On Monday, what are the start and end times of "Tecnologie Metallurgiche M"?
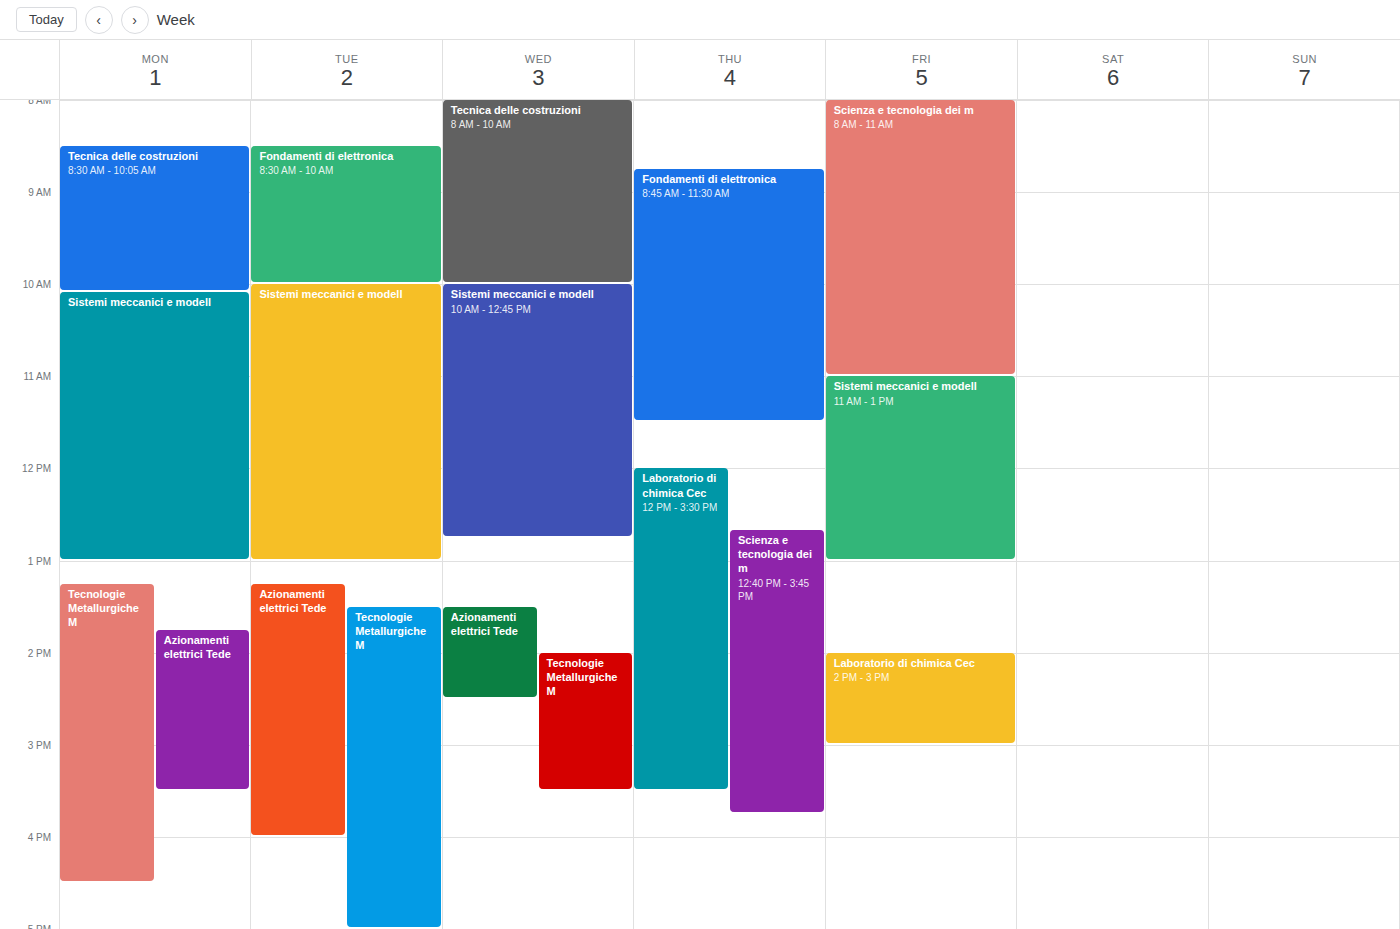
1:15 PM to 4:30 PM